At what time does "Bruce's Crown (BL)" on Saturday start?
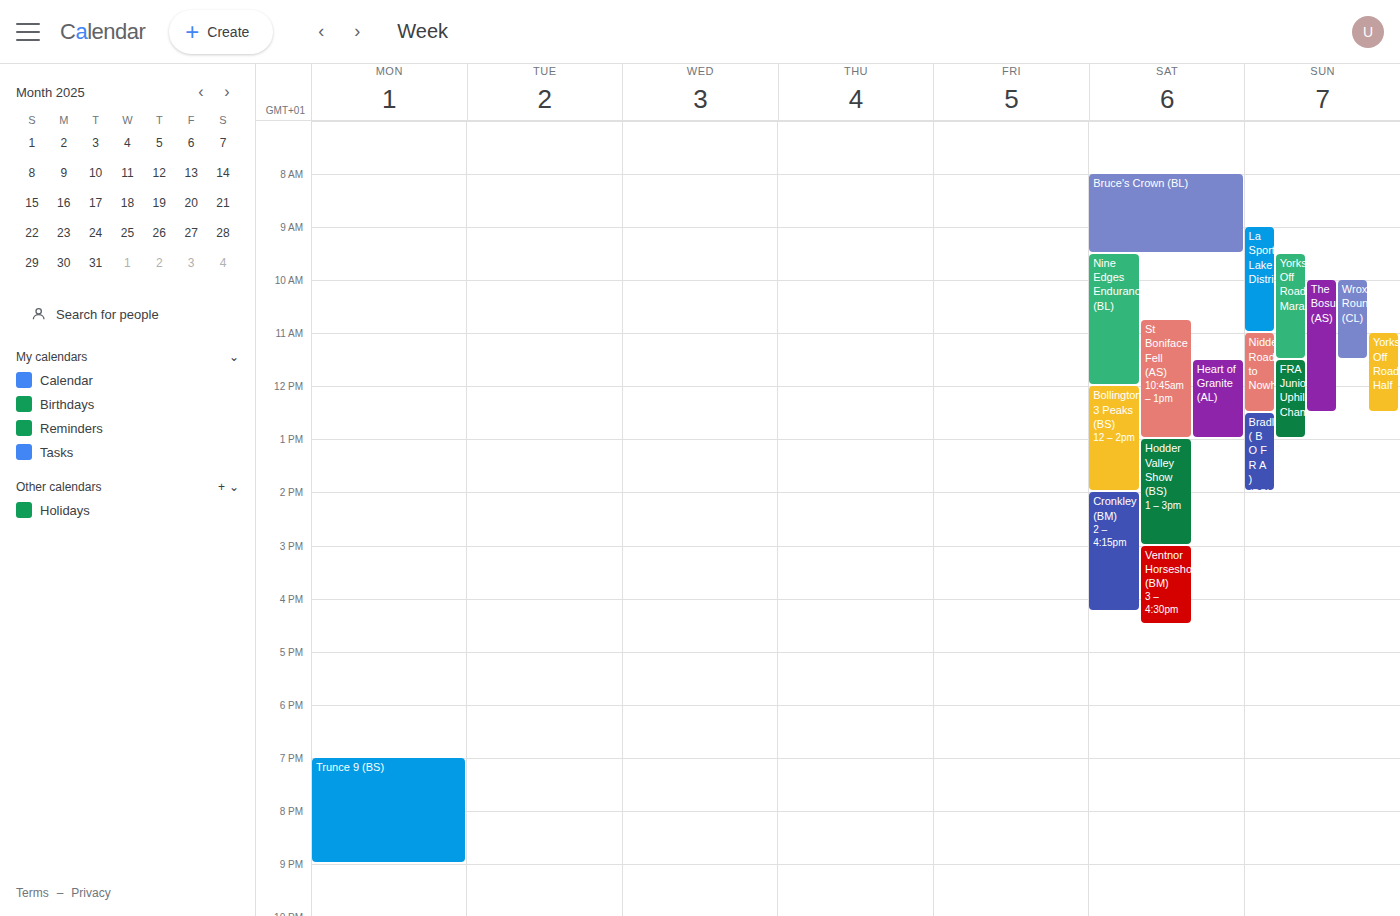
08:00